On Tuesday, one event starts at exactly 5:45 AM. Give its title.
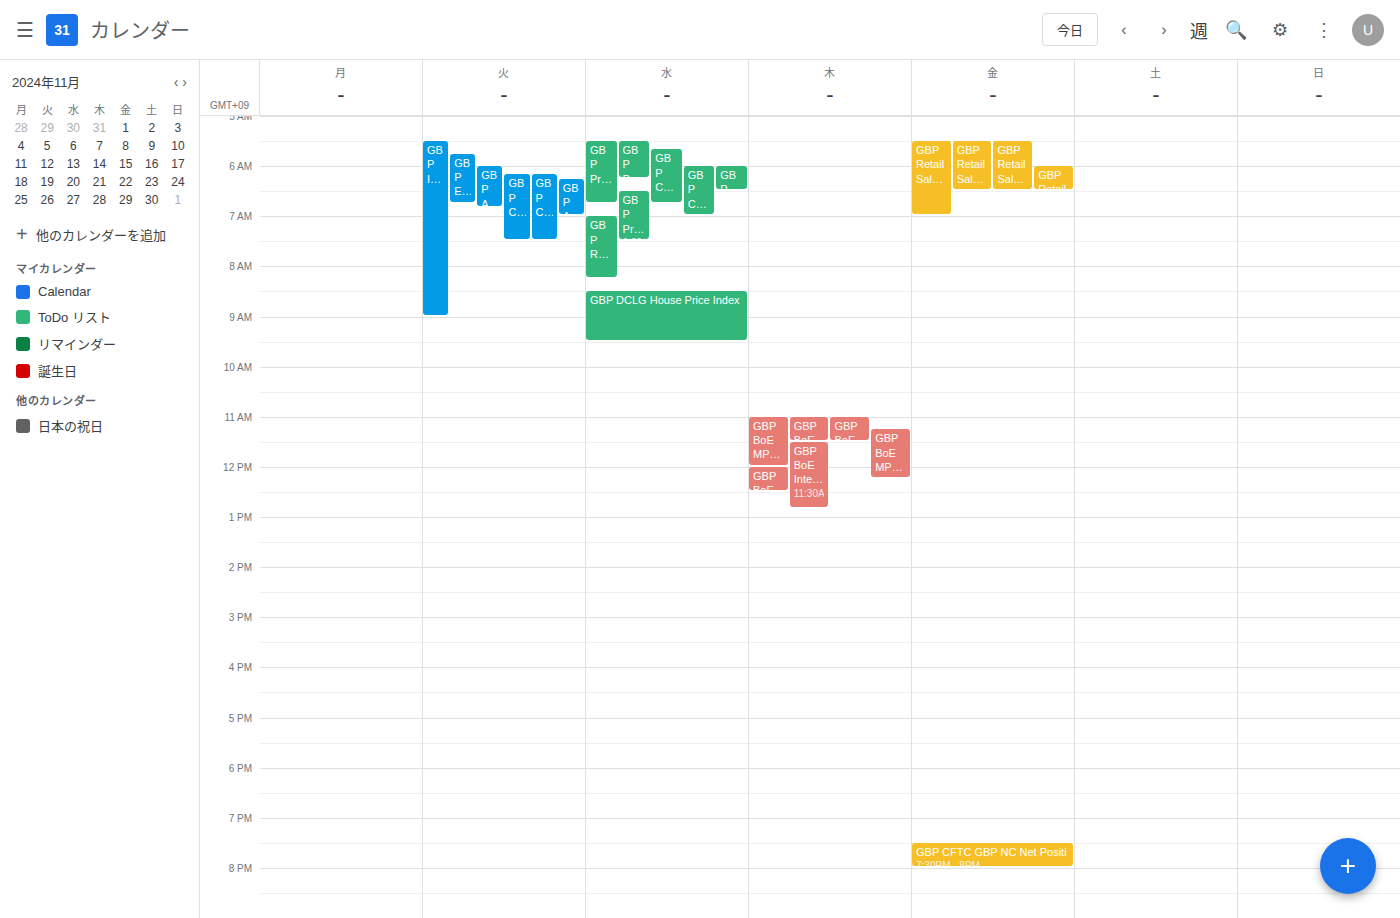
"GBP Employment Change (3M)"